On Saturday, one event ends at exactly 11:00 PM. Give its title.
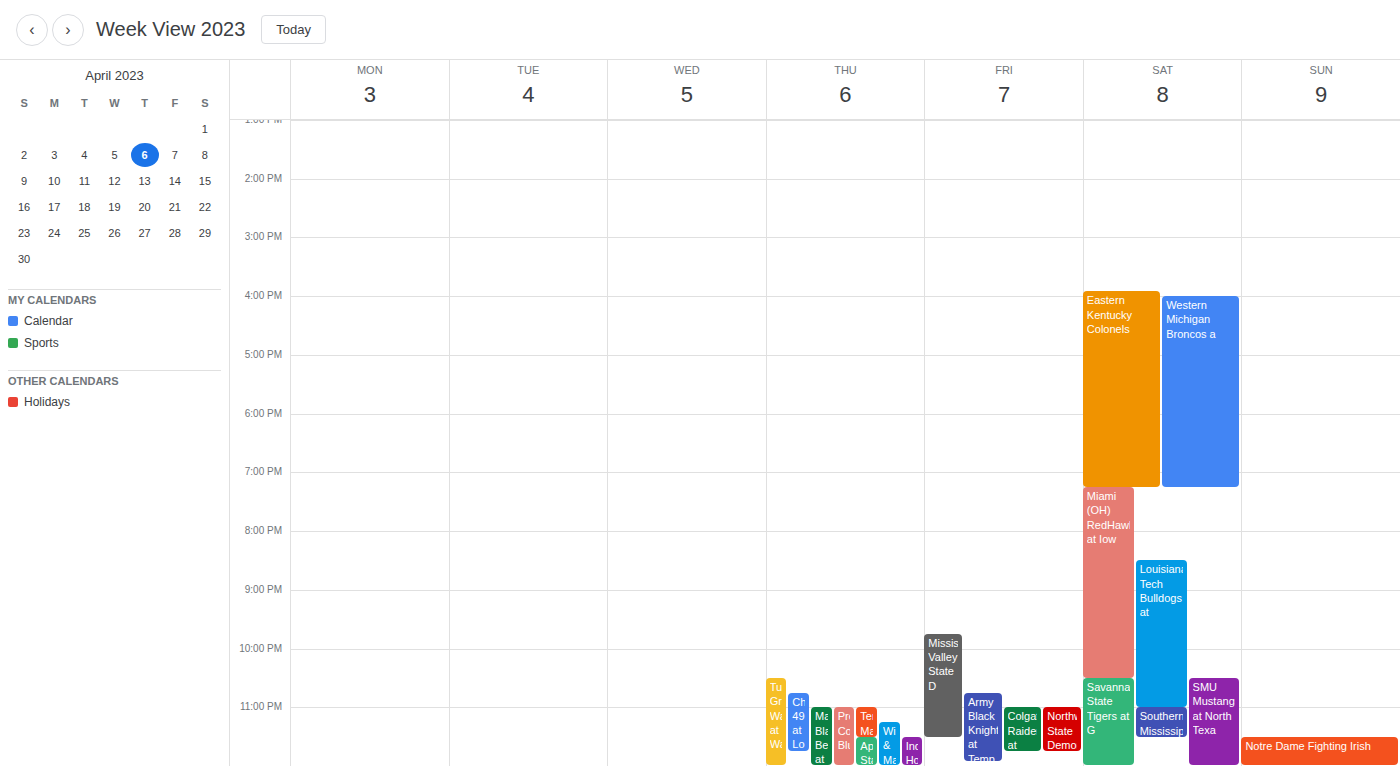
"Louisiana Tech Bulldogs at"